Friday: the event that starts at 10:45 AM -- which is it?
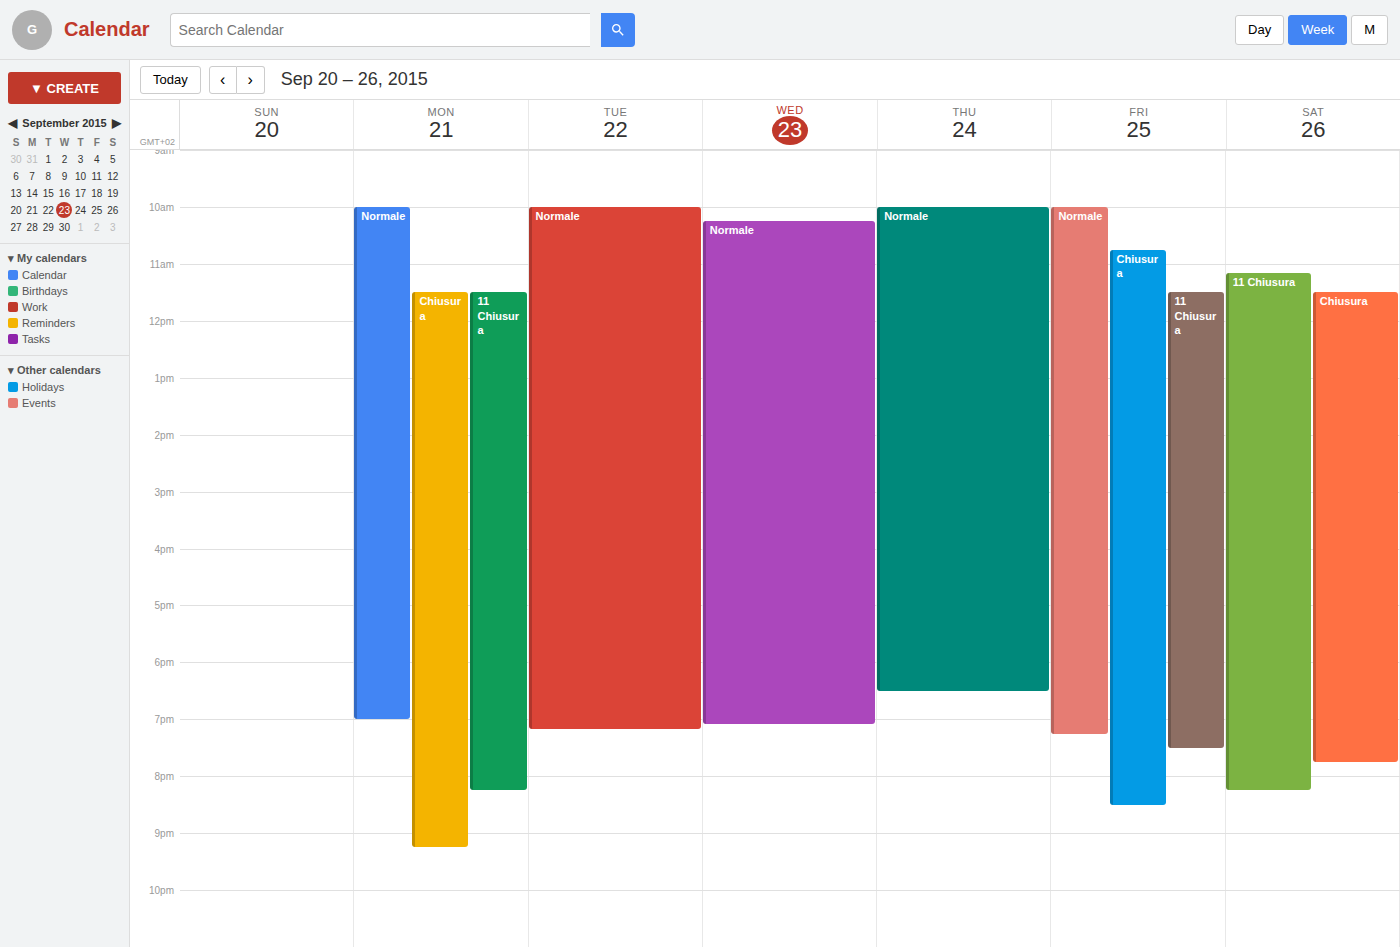
"Chiusura"